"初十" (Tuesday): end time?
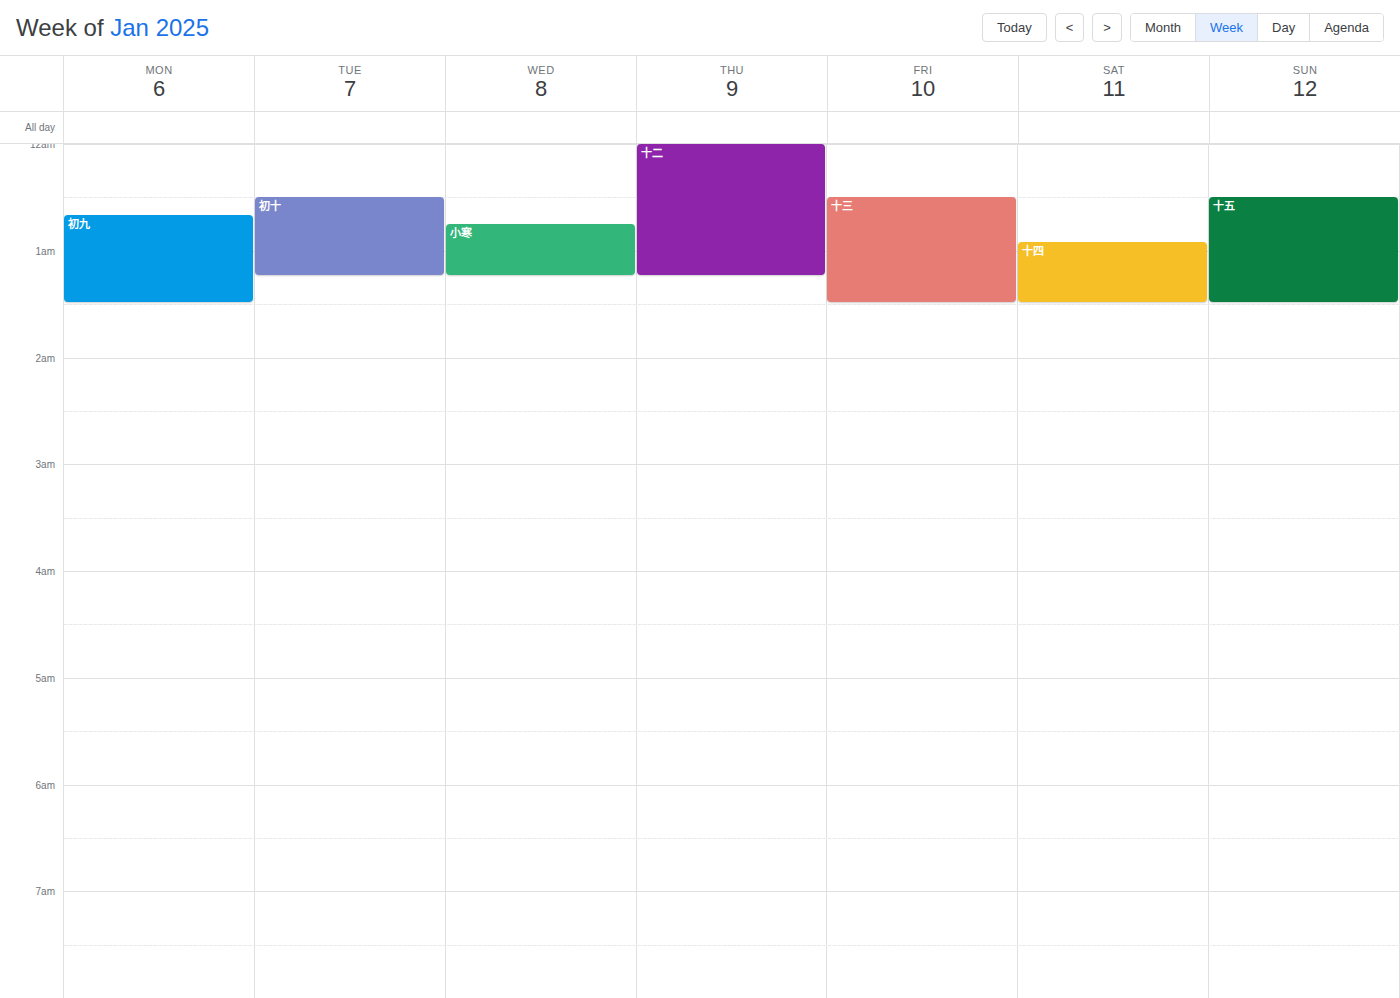
1:15 AM